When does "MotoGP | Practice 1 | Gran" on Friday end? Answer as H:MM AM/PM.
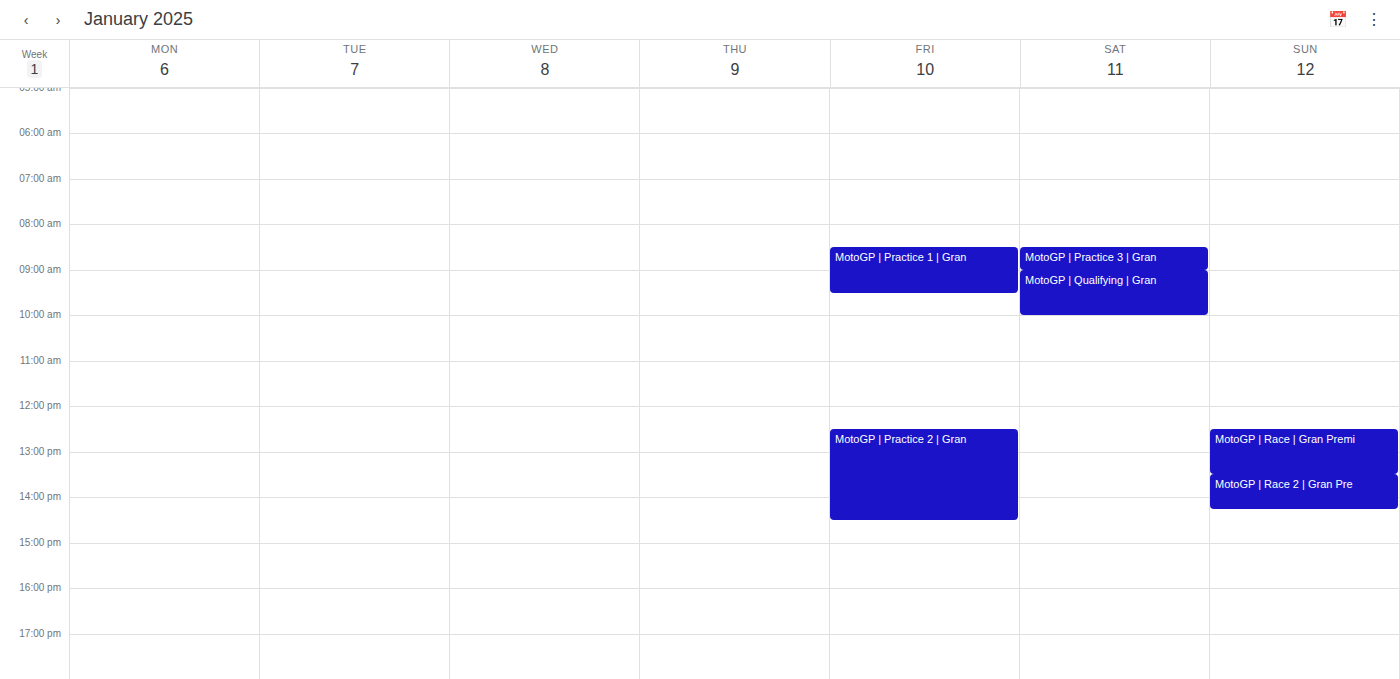
9:30 AM